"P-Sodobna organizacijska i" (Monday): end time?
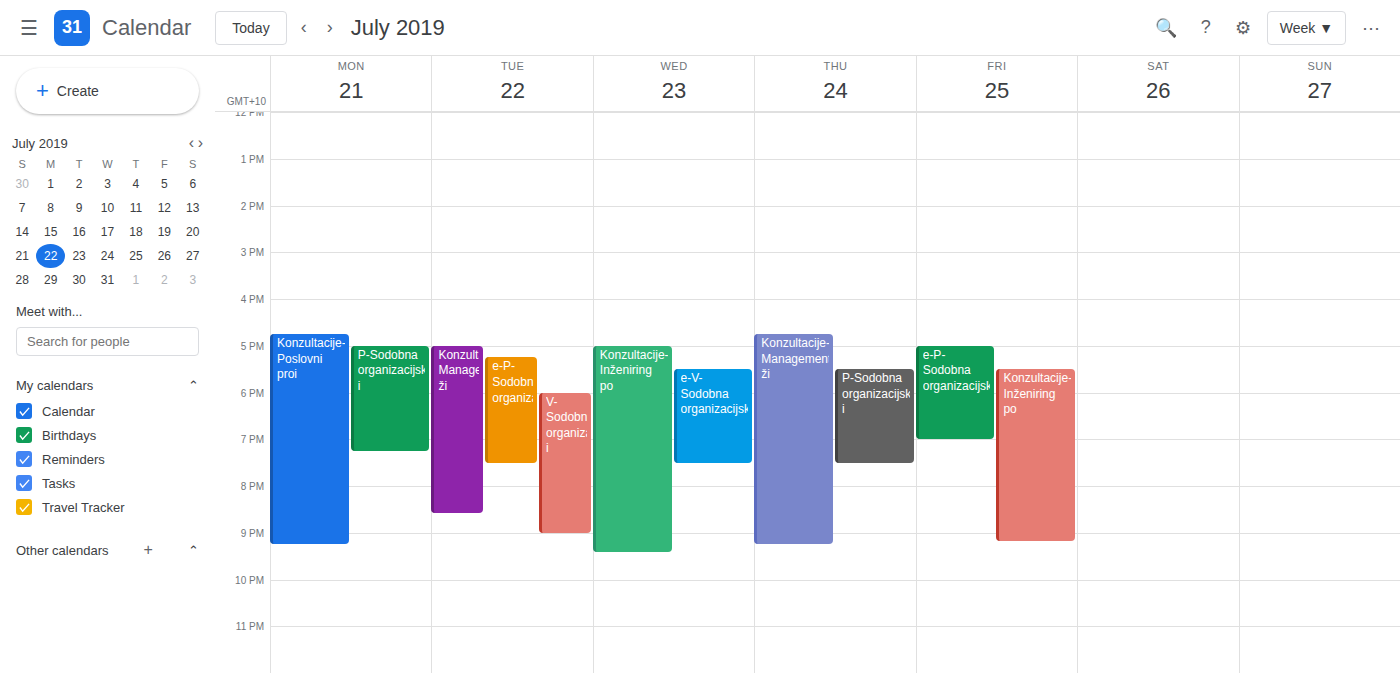
7:15 PM